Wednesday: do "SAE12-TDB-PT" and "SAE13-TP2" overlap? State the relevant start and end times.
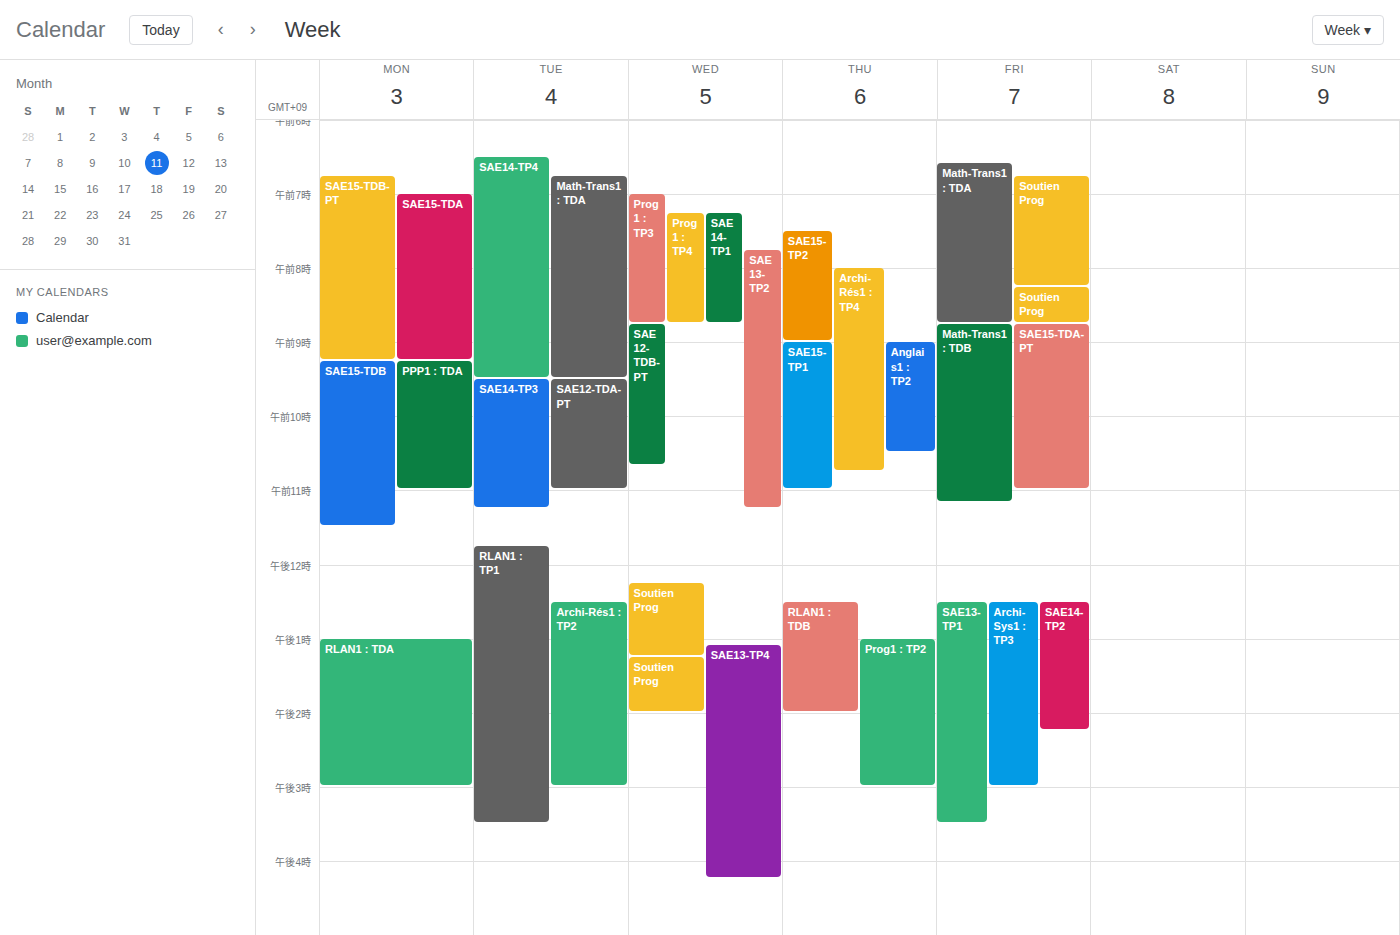
"SAE12-TDB-PT" runs 8:45 AM to 10:40 AM, inside "SAE13-TP2" -- they overlap.